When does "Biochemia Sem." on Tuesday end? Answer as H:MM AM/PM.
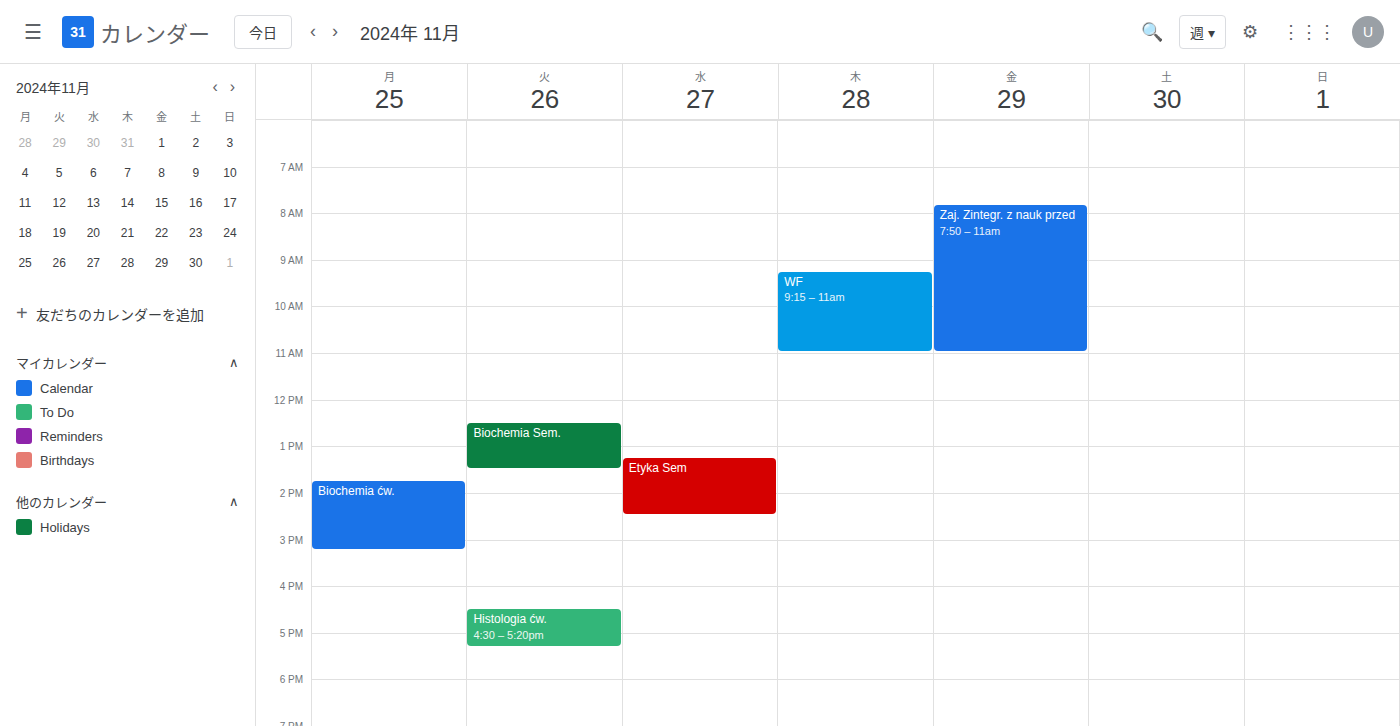
1:30 PM